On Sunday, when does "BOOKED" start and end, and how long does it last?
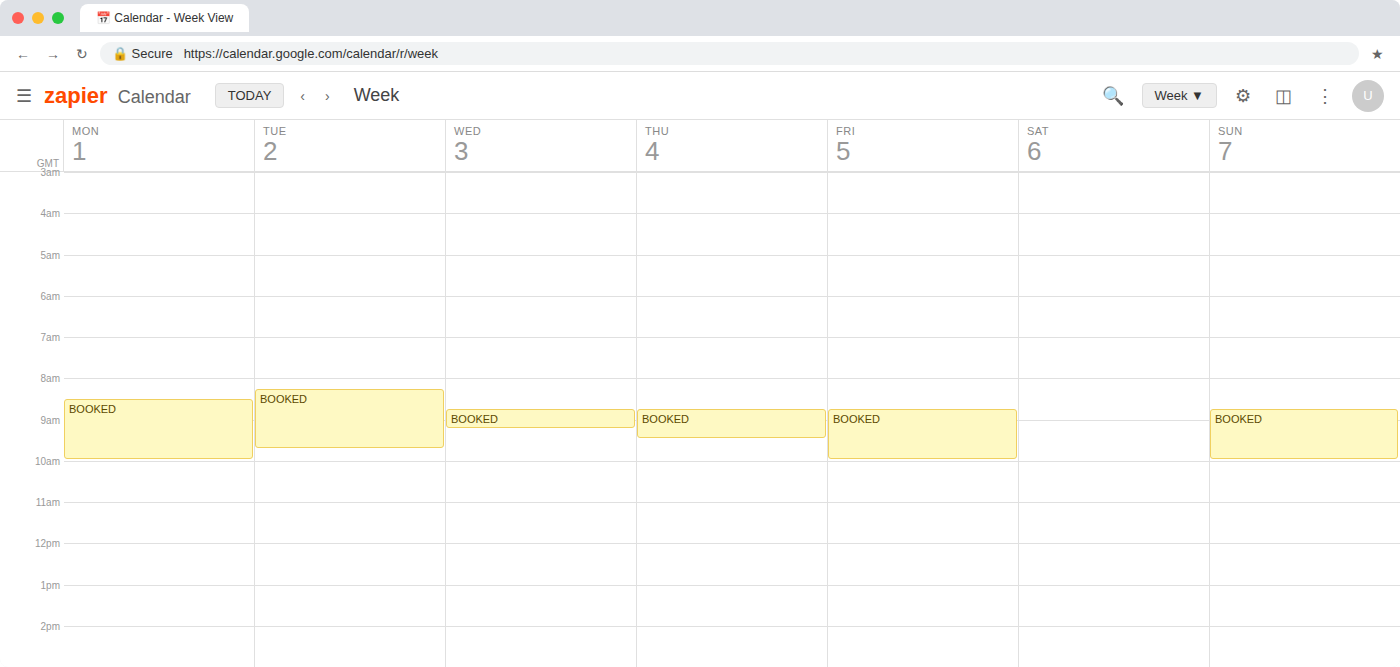
8:45 AM to 10:00 AM, 1 hour 15 minutes